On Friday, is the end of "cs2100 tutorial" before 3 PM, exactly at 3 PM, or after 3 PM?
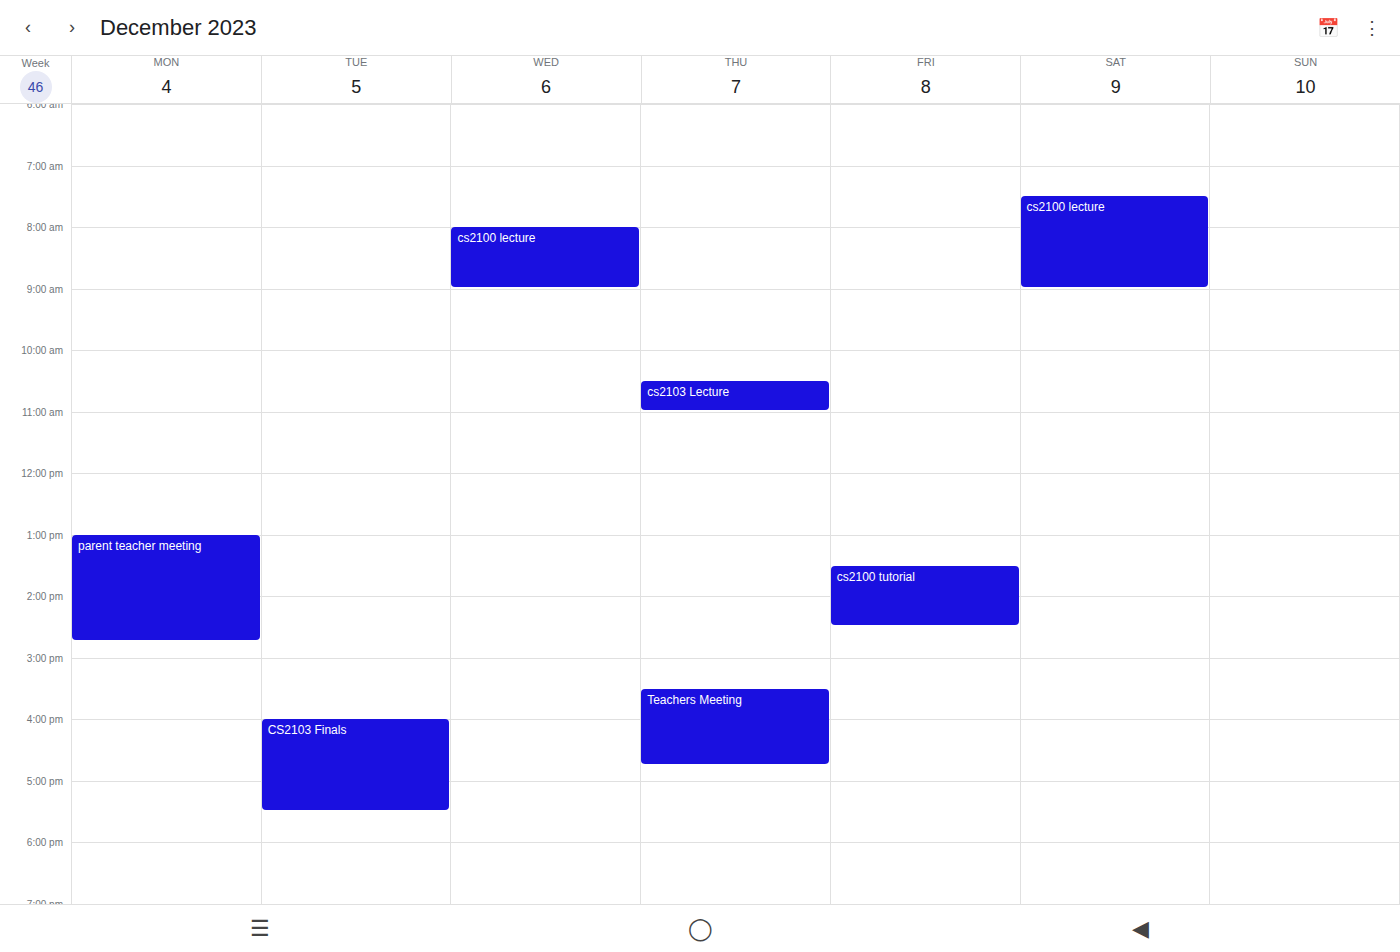
2:30 PM -- before 3 PM, 30 minutes above the 3 PM line.